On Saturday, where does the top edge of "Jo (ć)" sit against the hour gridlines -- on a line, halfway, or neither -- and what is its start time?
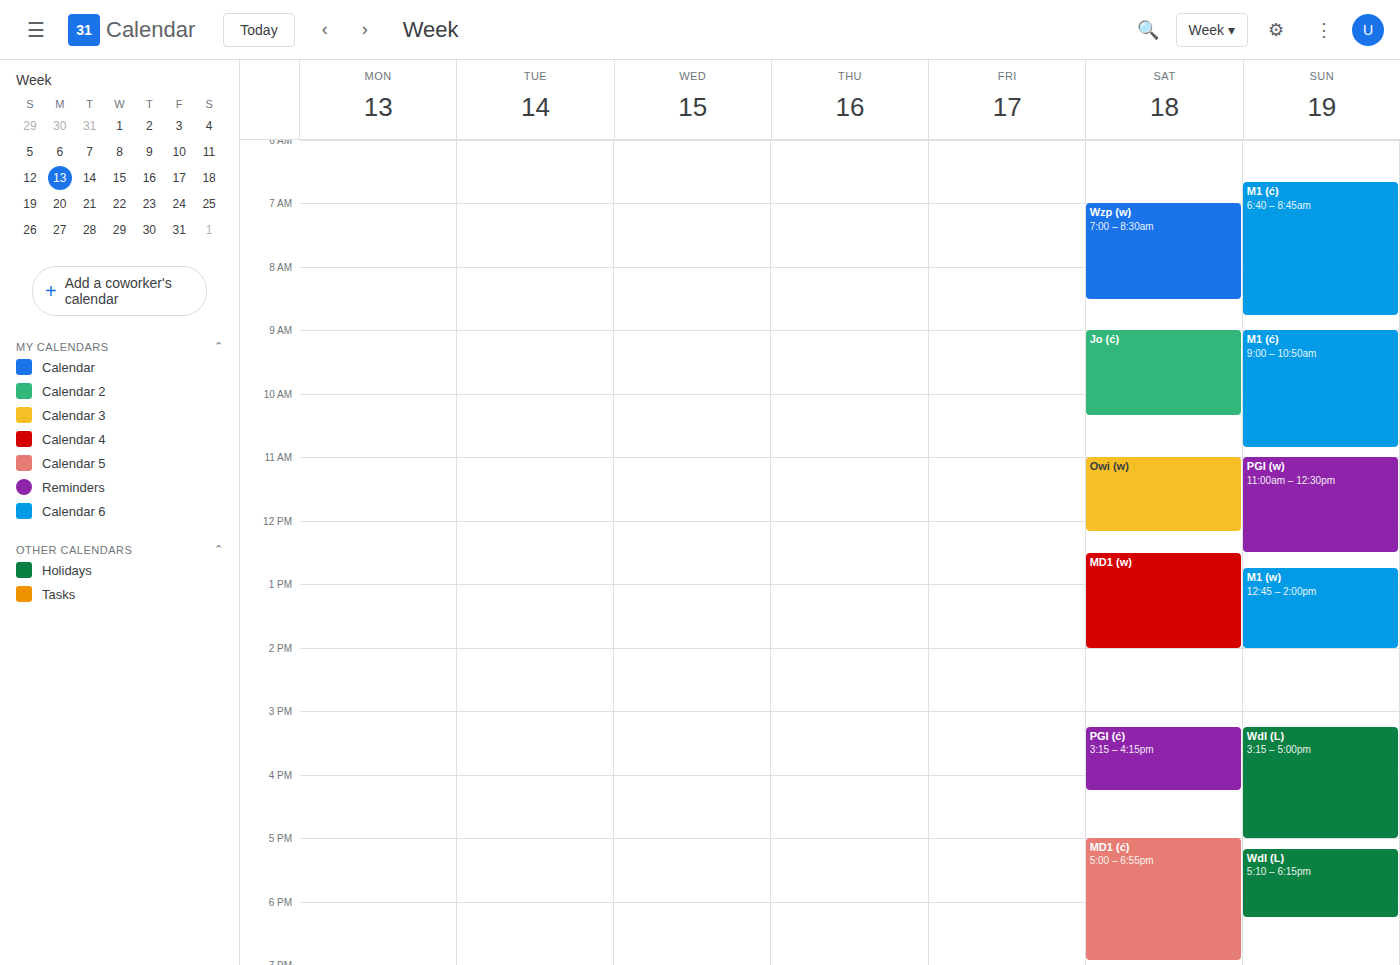
9:00 AM -- exactly on the 9 AM line.